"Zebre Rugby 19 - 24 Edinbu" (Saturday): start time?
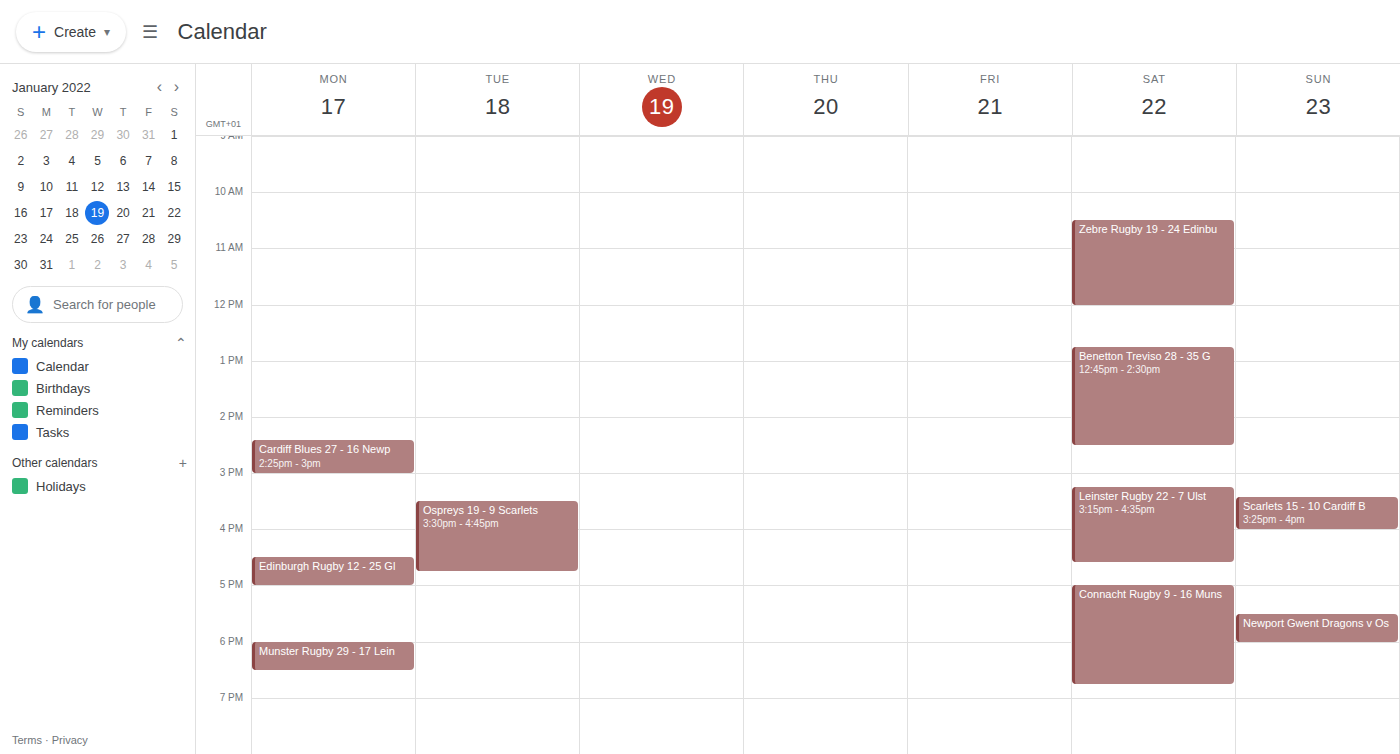
10:30 AM